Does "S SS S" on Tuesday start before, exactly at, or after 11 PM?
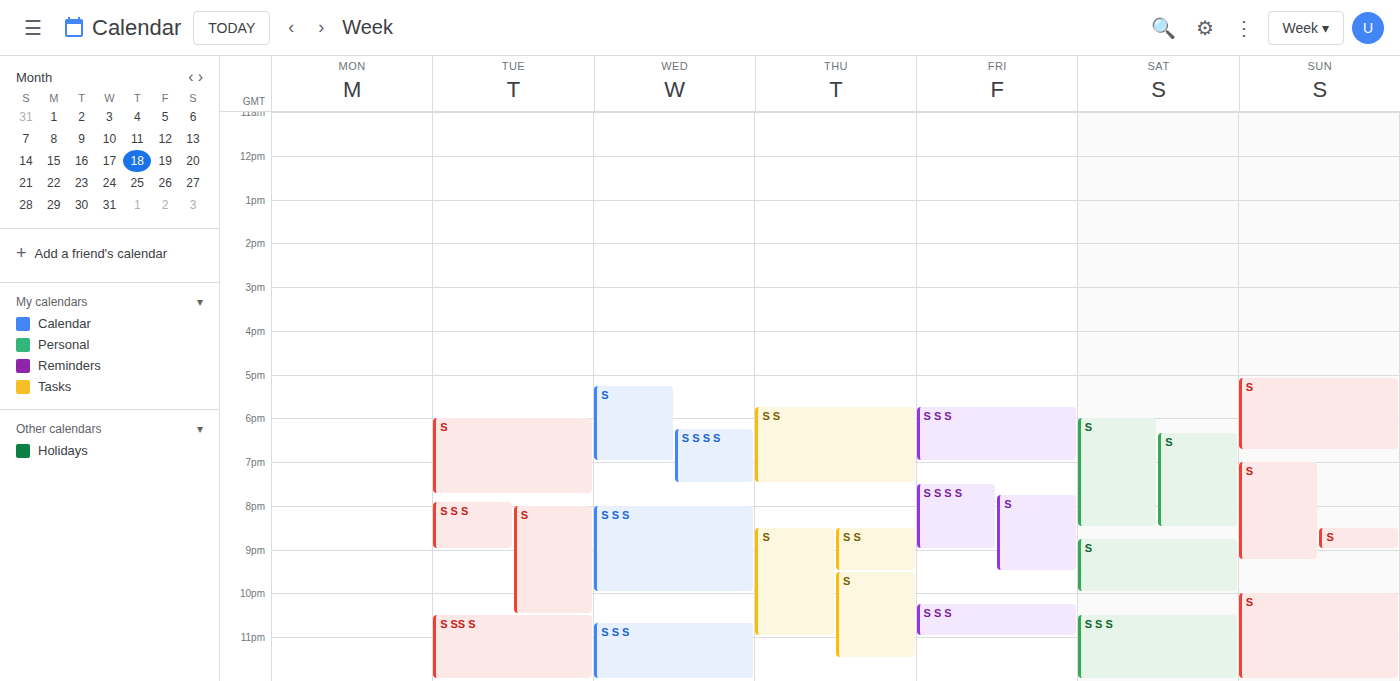
10:30 PM -- before 11 PM, 30 minutes above the 11 PM line.